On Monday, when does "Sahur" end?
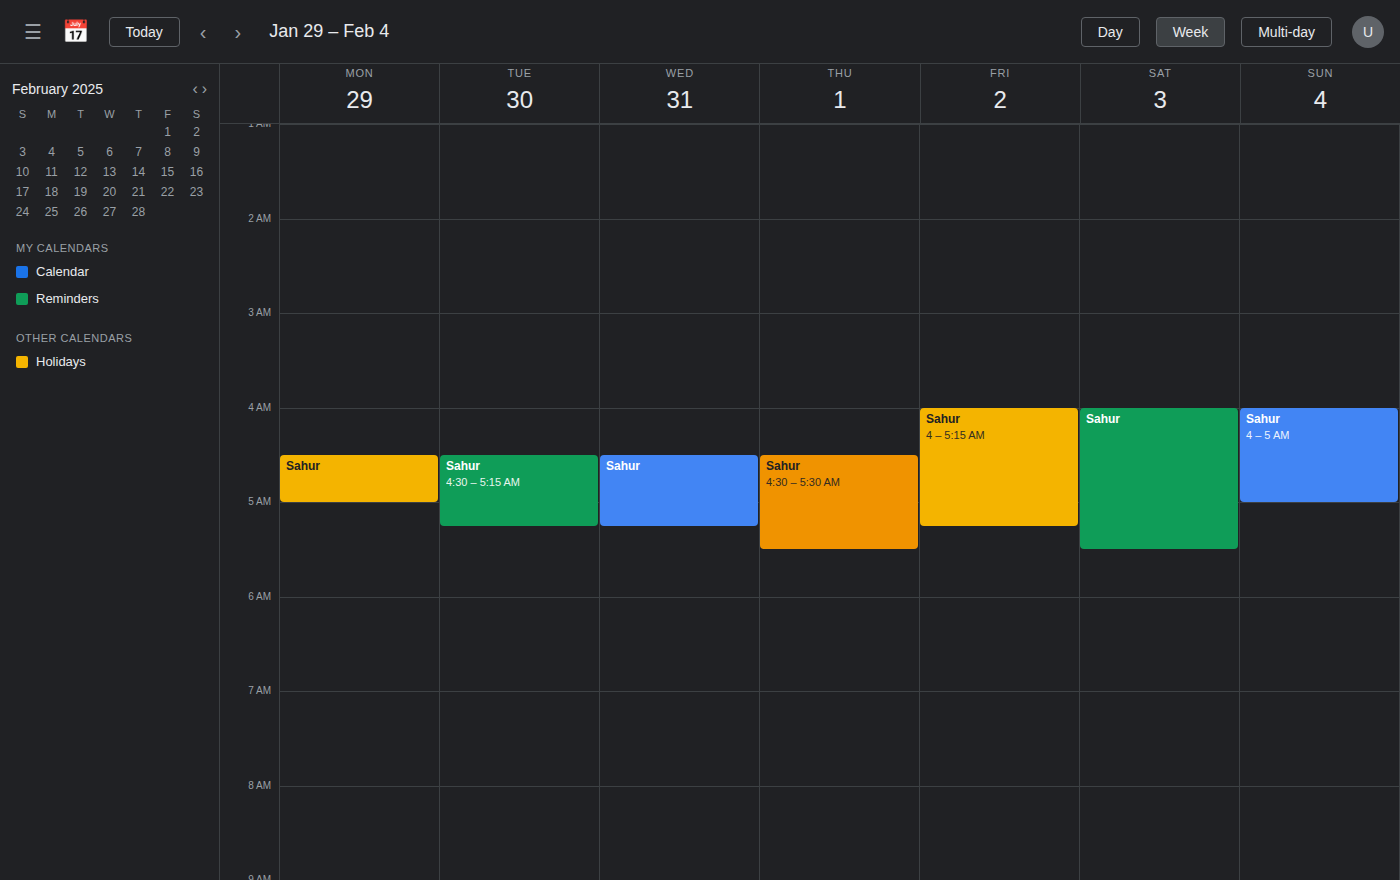
5:00 AM